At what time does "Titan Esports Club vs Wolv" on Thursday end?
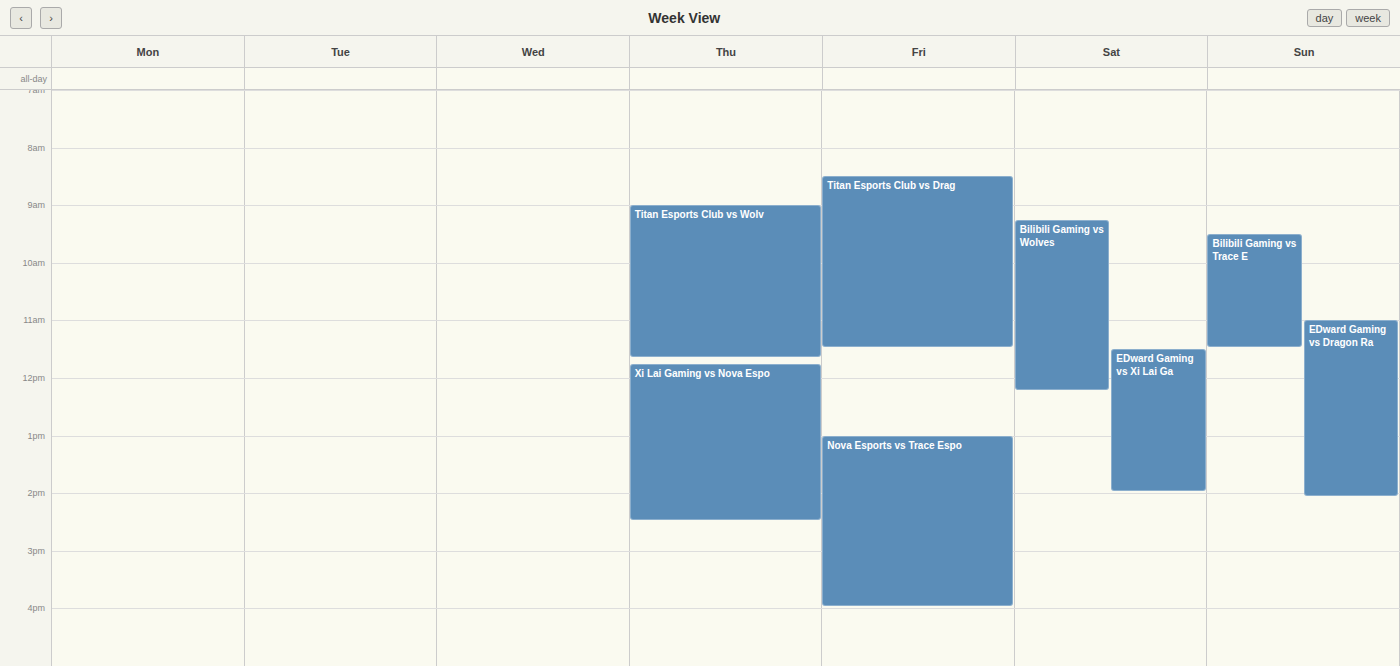
11:40 AM